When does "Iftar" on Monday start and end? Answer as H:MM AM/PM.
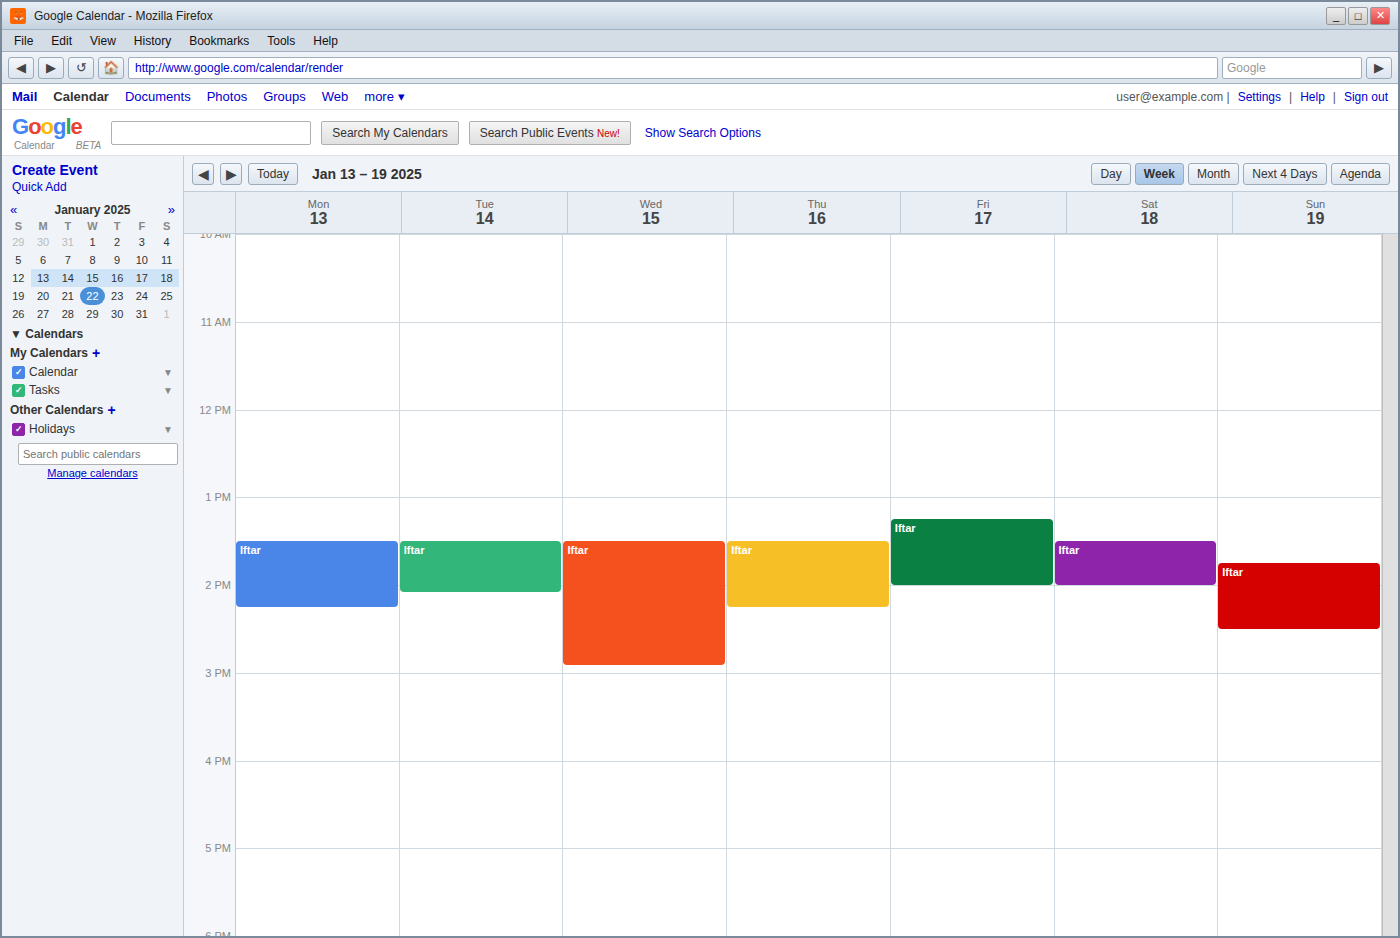
1:30 PM to 2:15 PM